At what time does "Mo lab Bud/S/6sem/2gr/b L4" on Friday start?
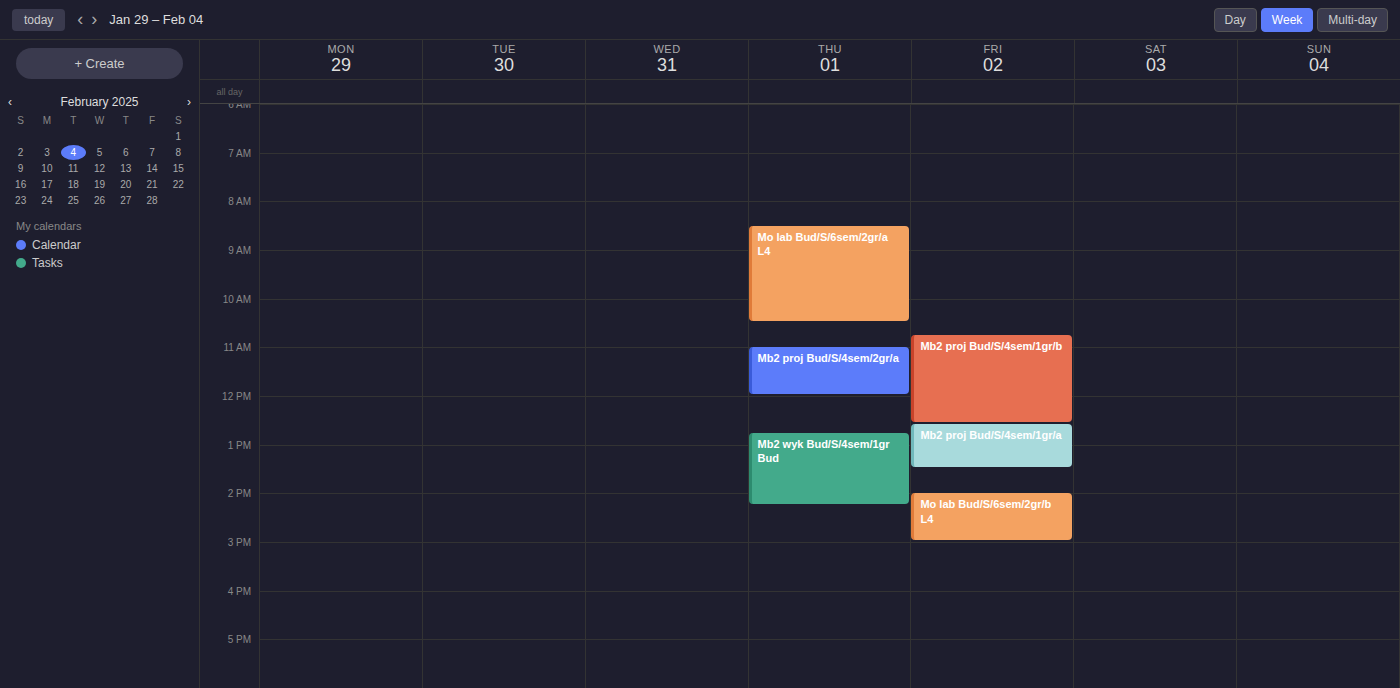
14:00